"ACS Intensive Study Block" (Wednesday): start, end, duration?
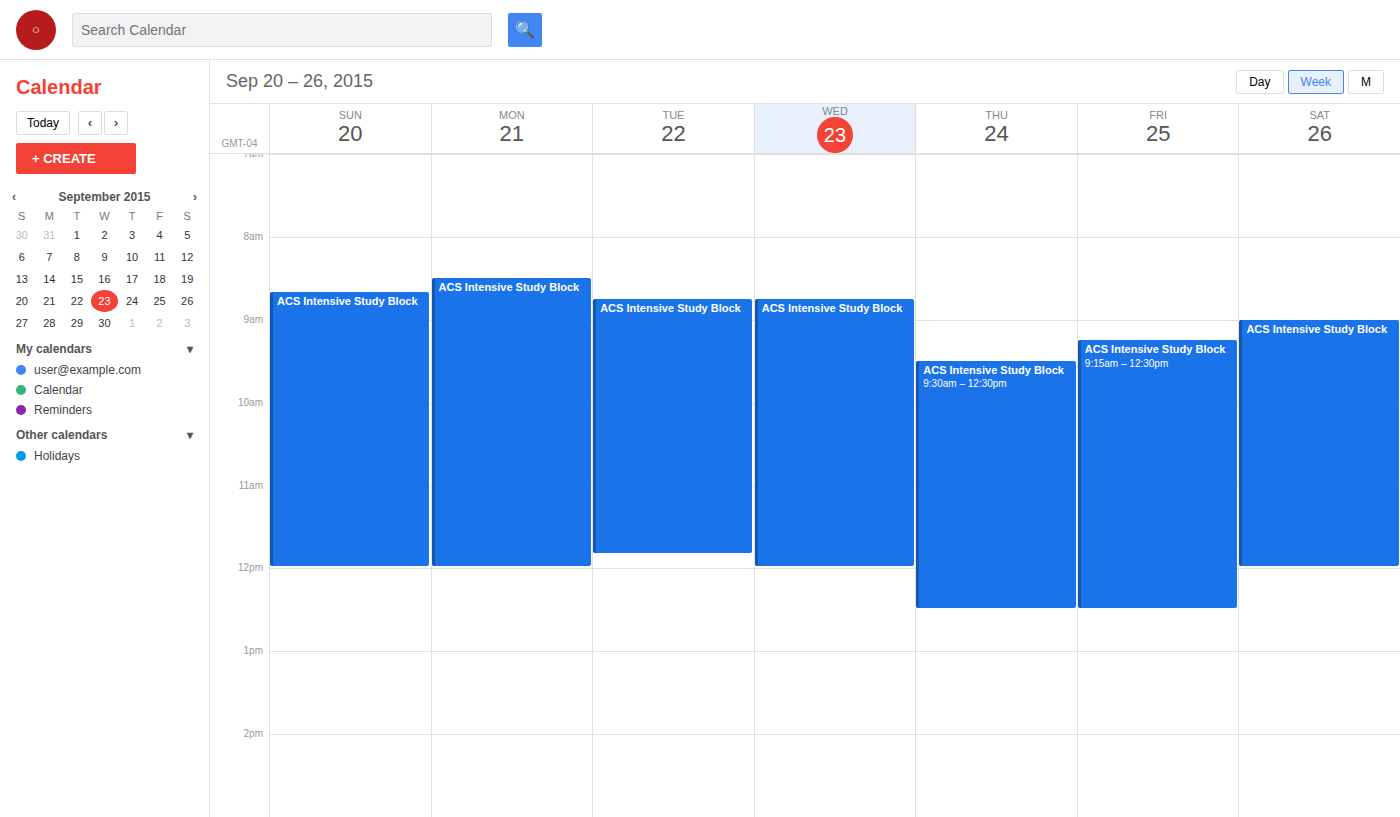
8:45 AM to 12:00 PM, 3 hours 15 minutes